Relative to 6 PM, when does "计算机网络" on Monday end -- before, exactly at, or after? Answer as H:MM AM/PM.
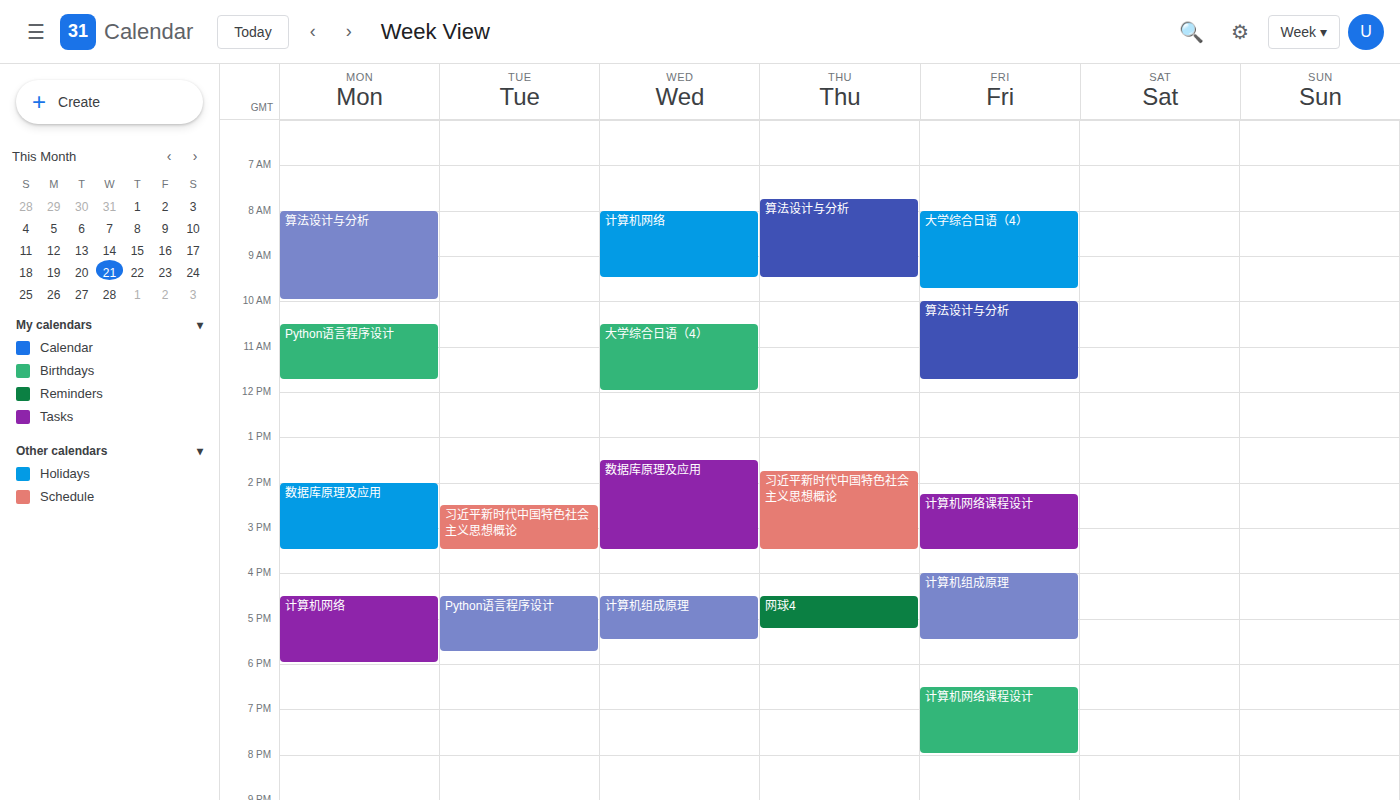
6:00 PM -- exactly at 6 PM, on the 6 PM line.